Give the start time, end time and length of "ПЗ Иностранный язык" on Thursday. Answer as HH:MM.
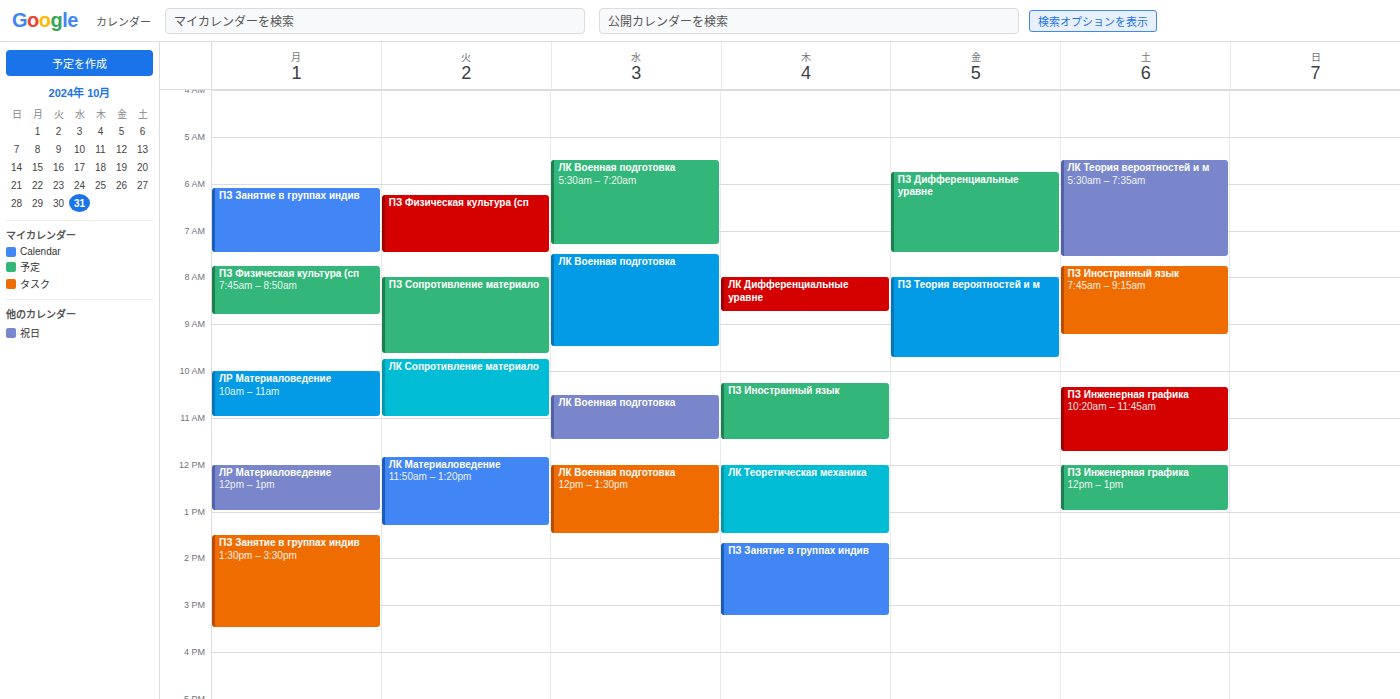
10:15 to 11:30, 1 hour 15 minutes